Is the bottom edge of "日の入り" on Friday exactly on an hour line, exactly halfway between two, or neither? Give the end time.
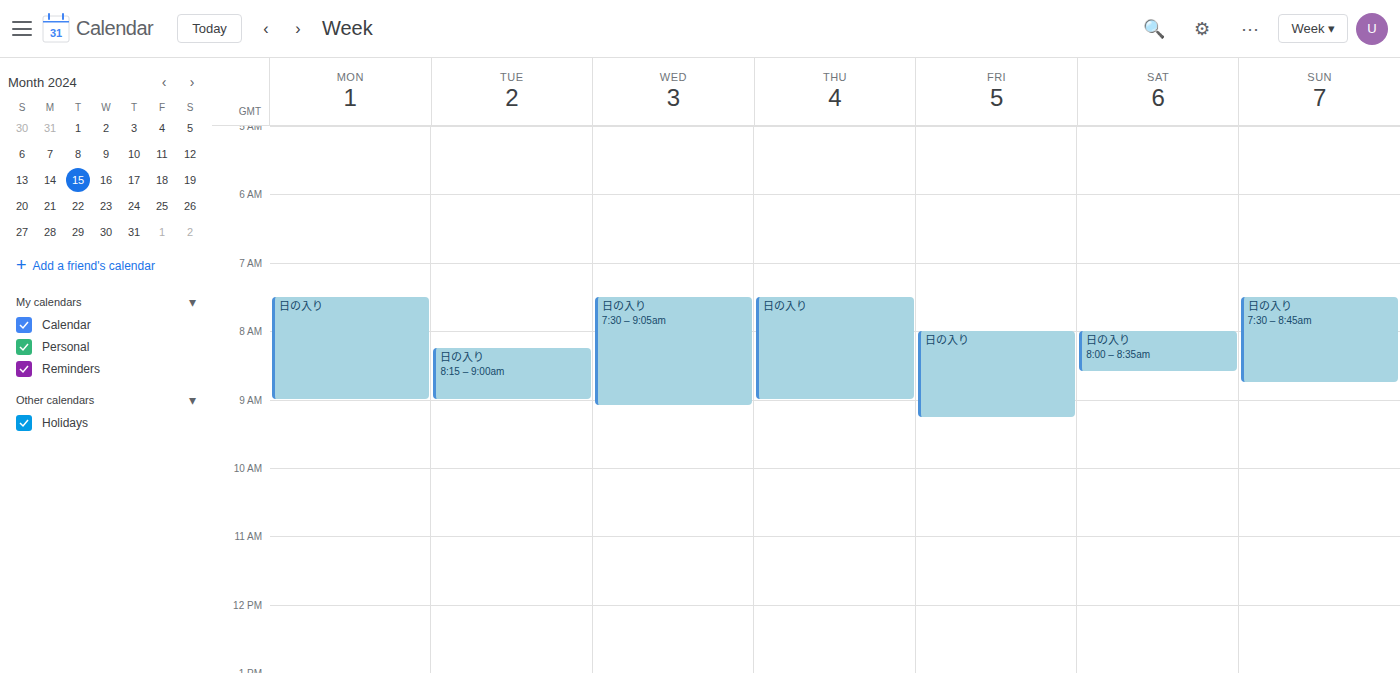
9:15 AM -- neither: a quarter of the way from the 9 AM line to the 10 AM line.